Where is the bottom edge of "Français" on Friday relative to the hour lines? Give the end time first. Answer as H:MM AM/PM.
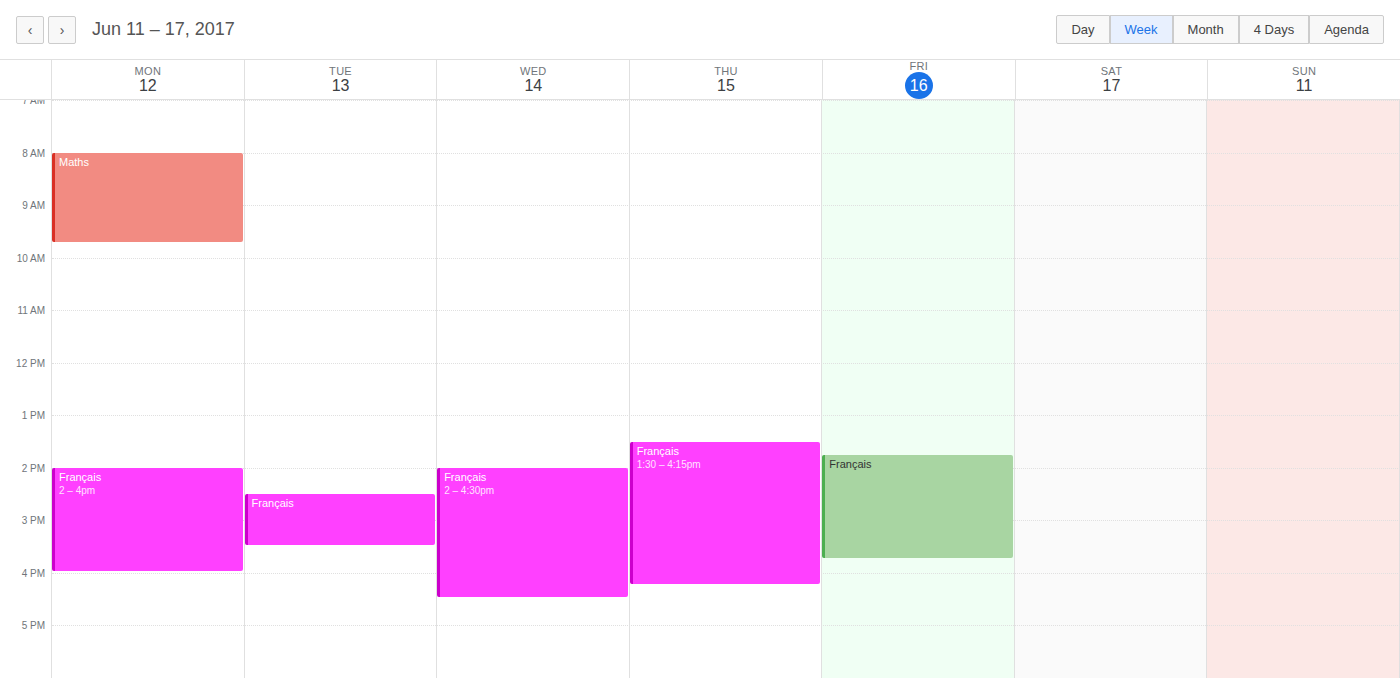
3:45 PM -- neither: three quarters of the way from the 3 PM line to the 4 PM line.